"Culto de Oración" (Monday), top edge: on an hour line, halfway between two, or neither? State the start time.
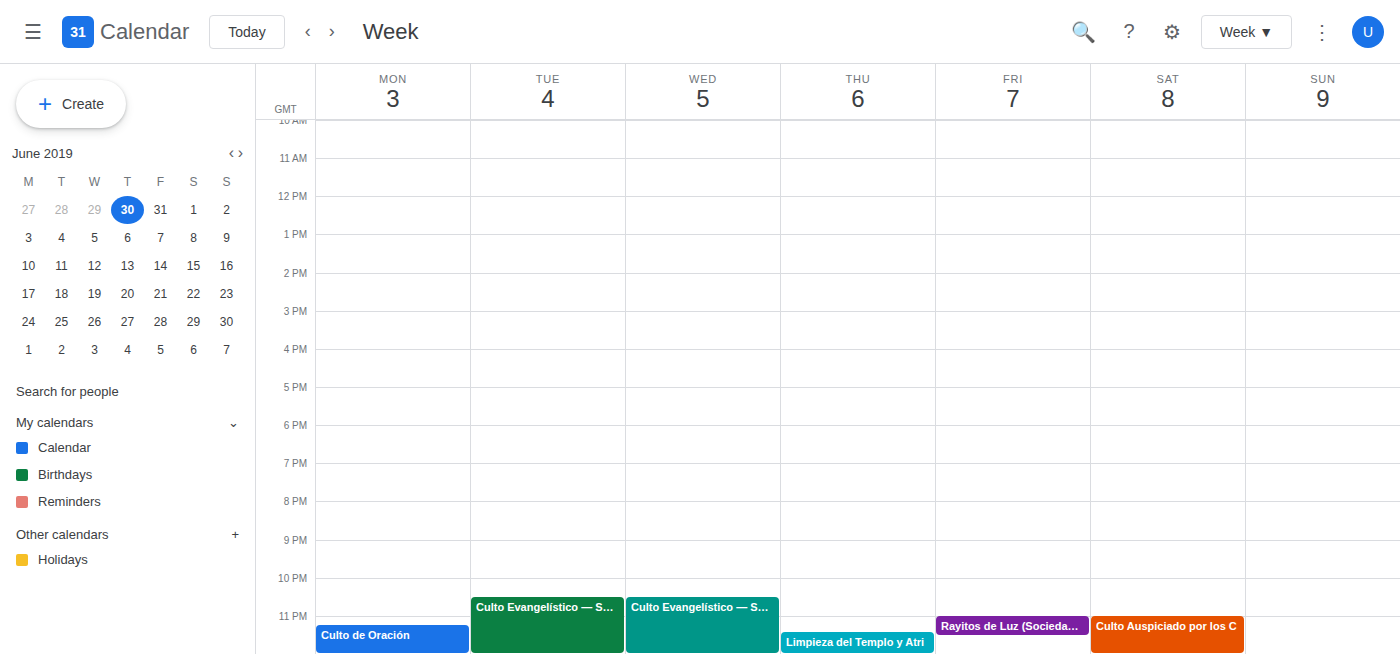
23:15 -- neither: a quarter of the way from the 23:00 line to the 24:00 line.